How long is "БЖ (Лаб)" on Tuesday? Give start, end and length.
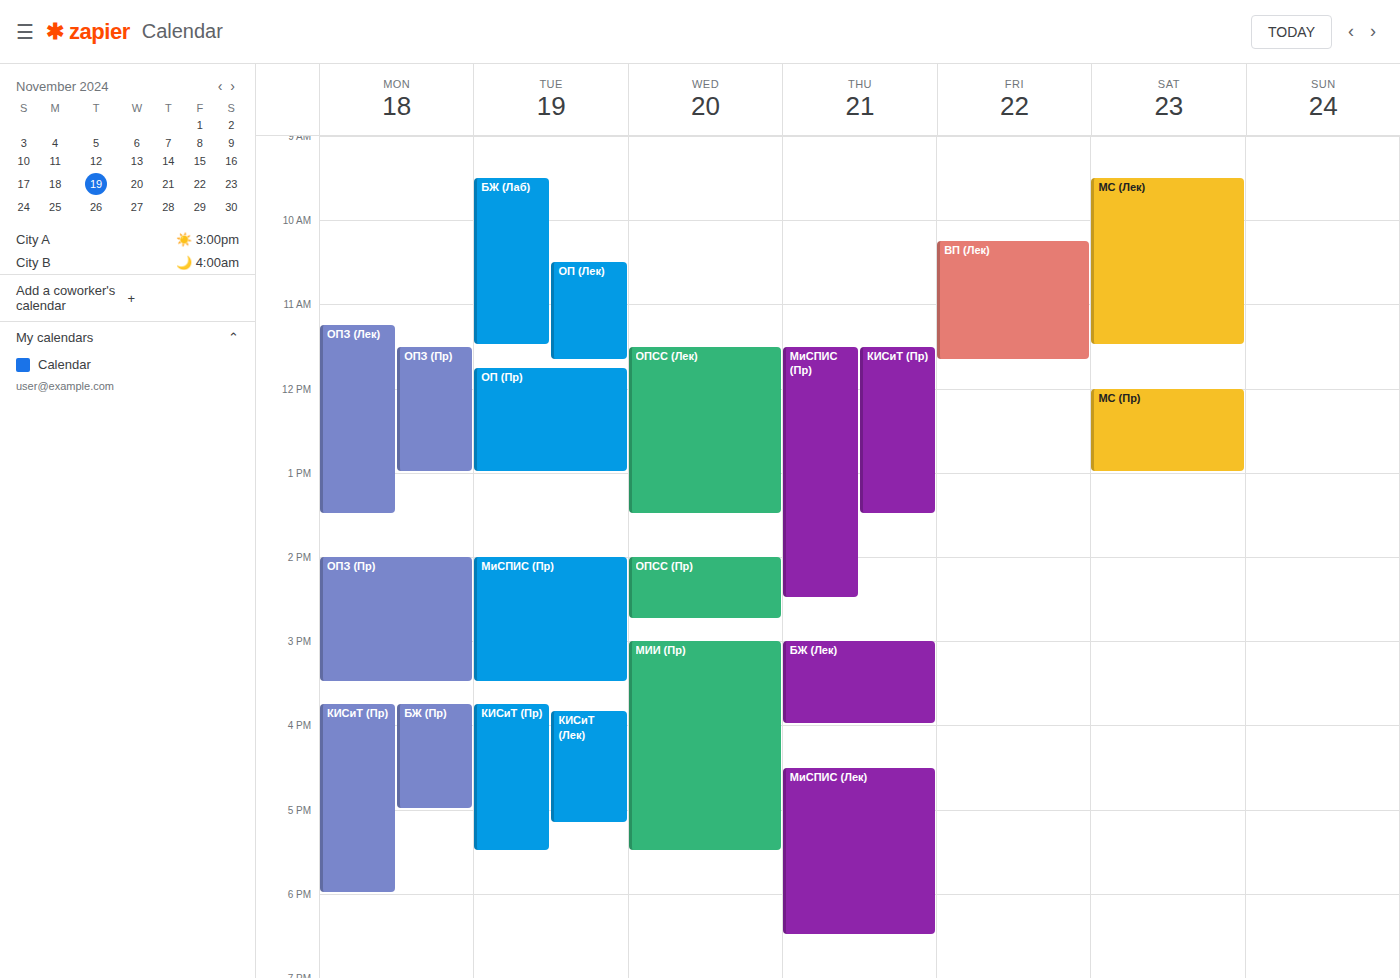
9:30 AM to 11:30 AM, 2 hours